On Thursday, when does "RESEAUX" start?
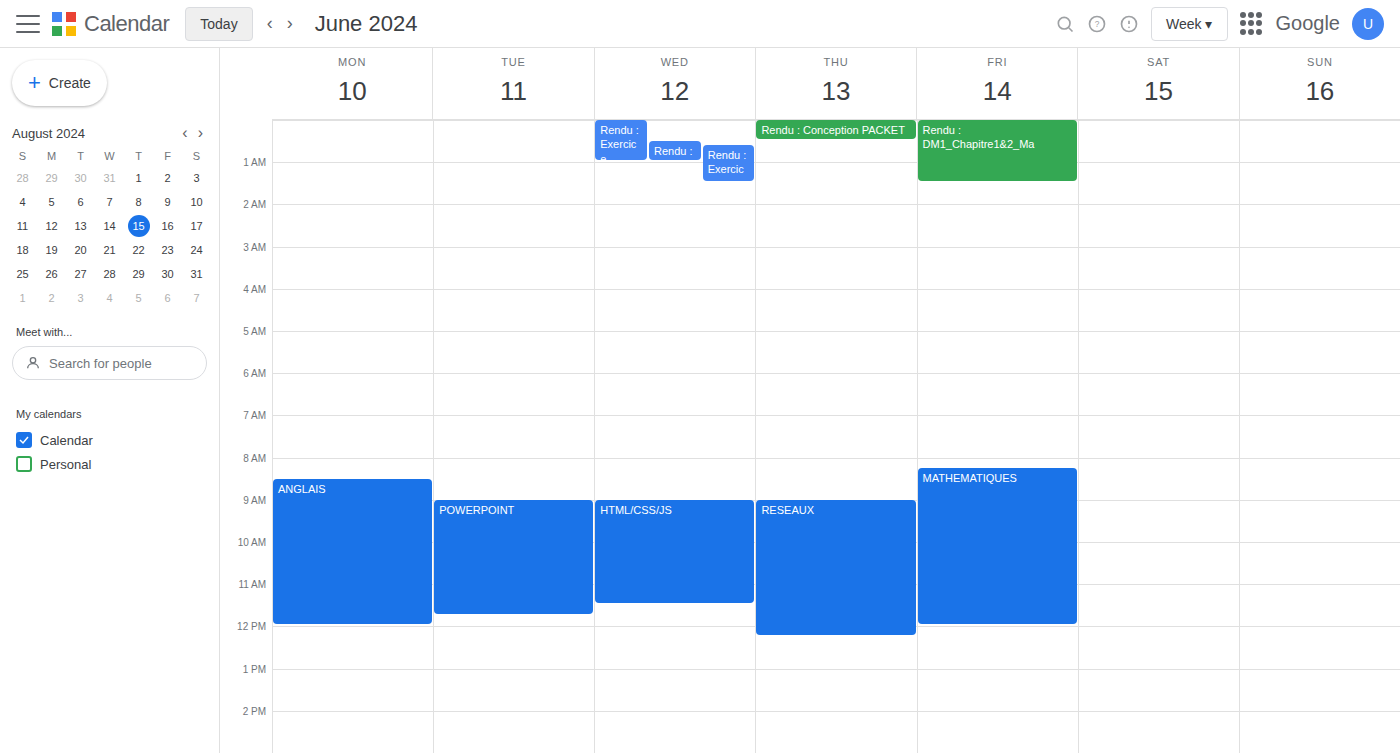
9:00 AM